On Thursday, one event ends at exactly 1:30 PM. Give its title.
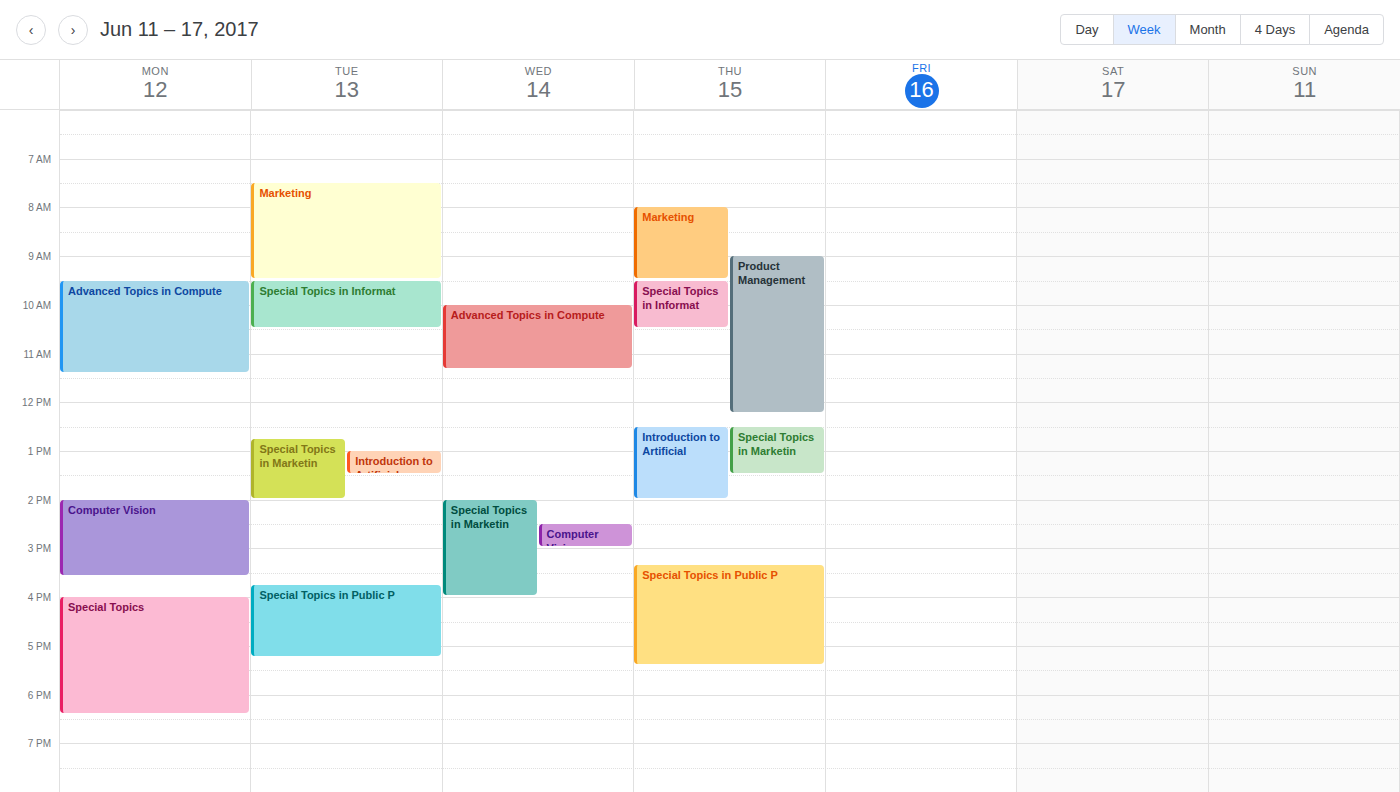
"Special Topics in Marketin"